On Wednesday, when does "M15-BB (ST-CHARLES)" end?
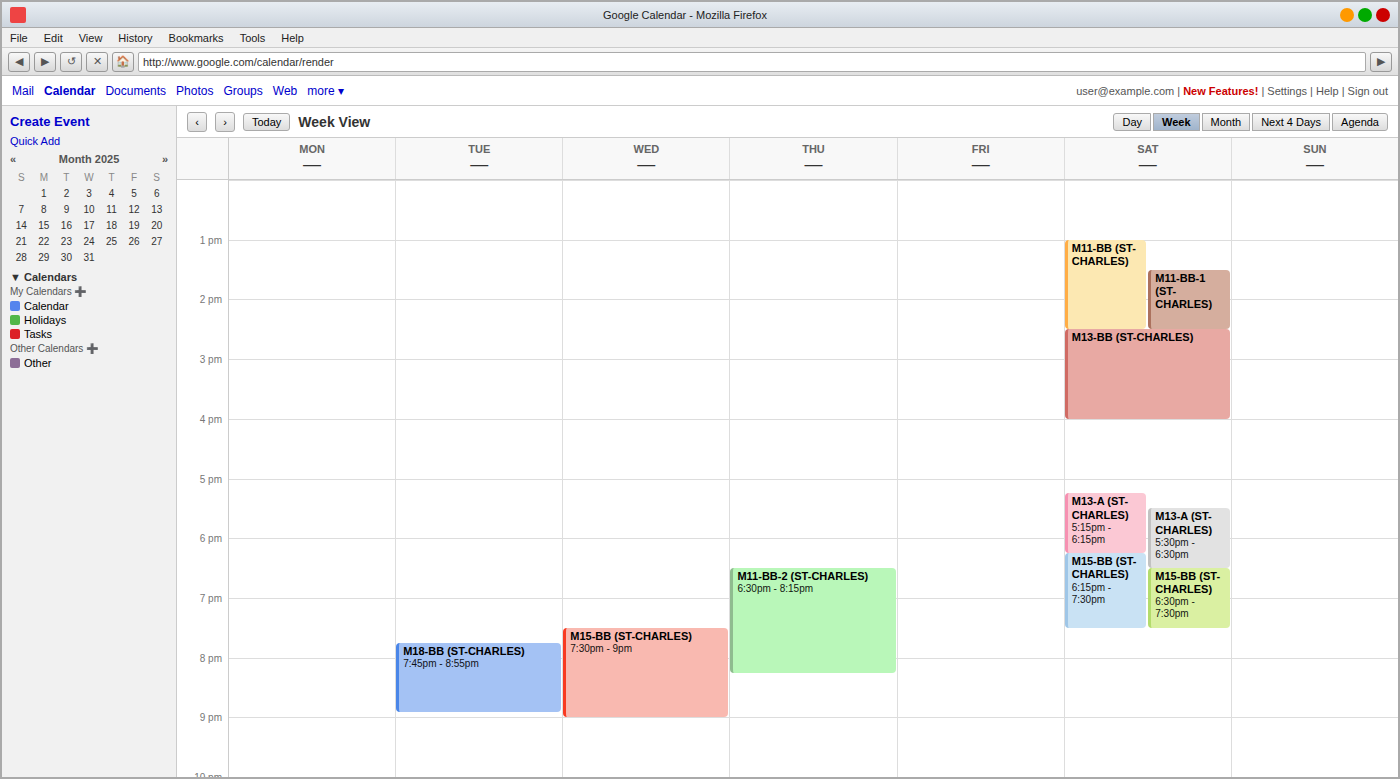
9:00 PM